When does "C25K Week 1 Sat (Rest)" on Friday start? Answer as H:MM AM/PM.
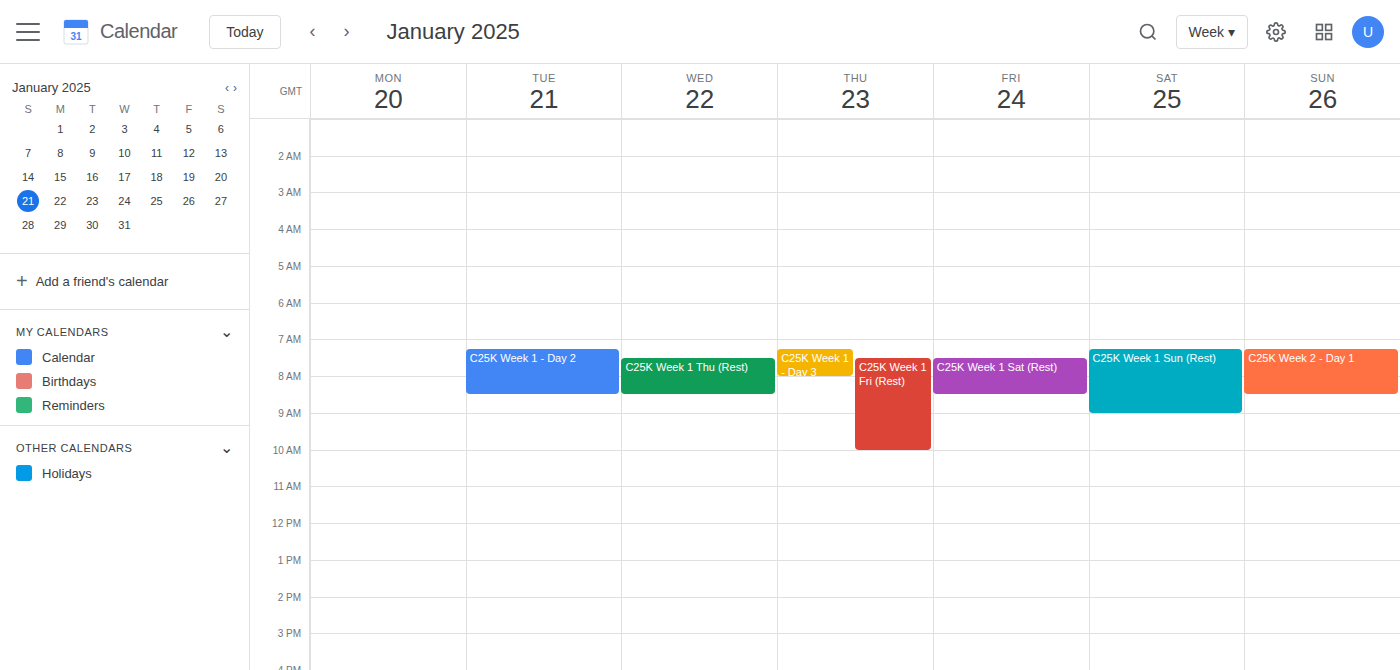
7:30 AM